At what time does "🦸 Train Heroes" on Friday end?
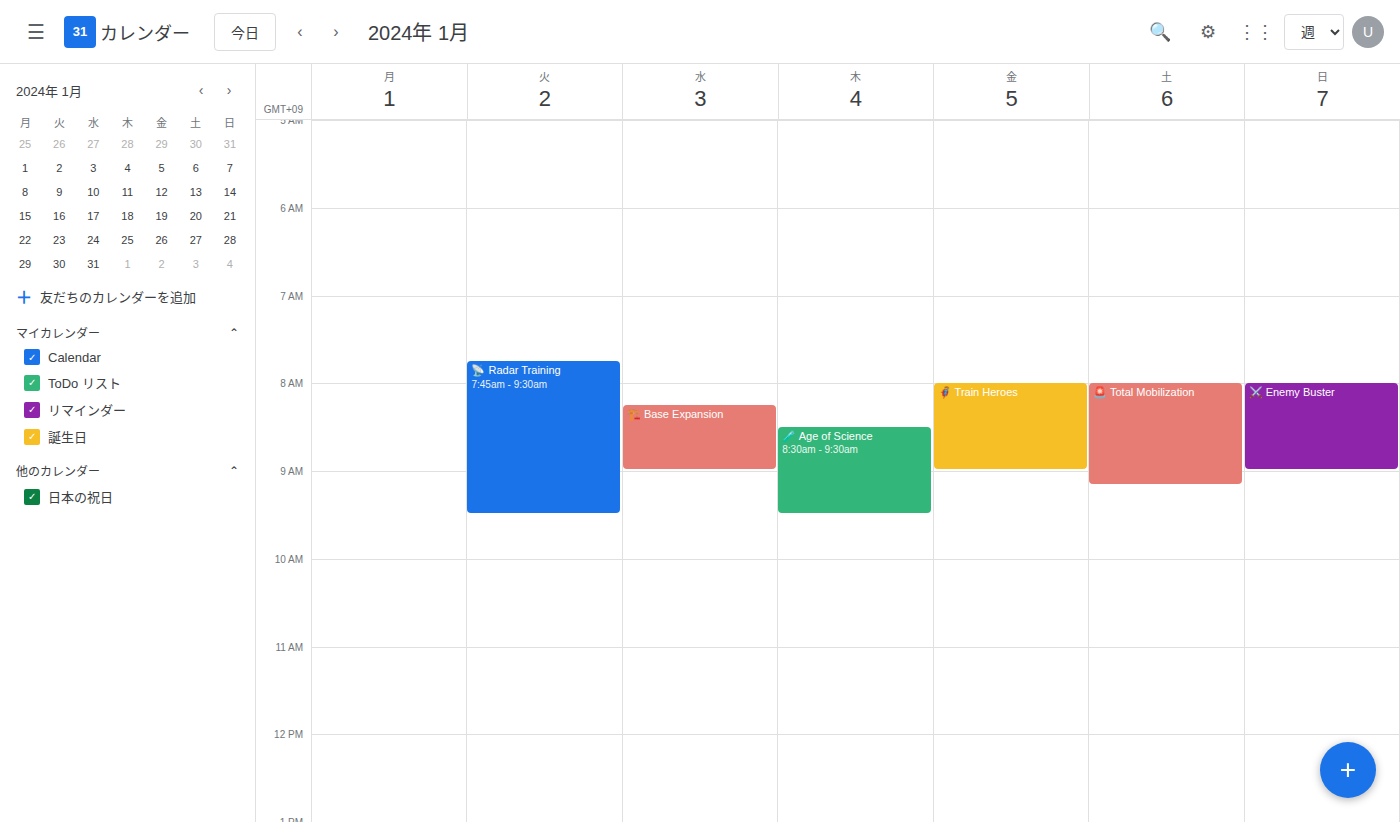
9:00 AM